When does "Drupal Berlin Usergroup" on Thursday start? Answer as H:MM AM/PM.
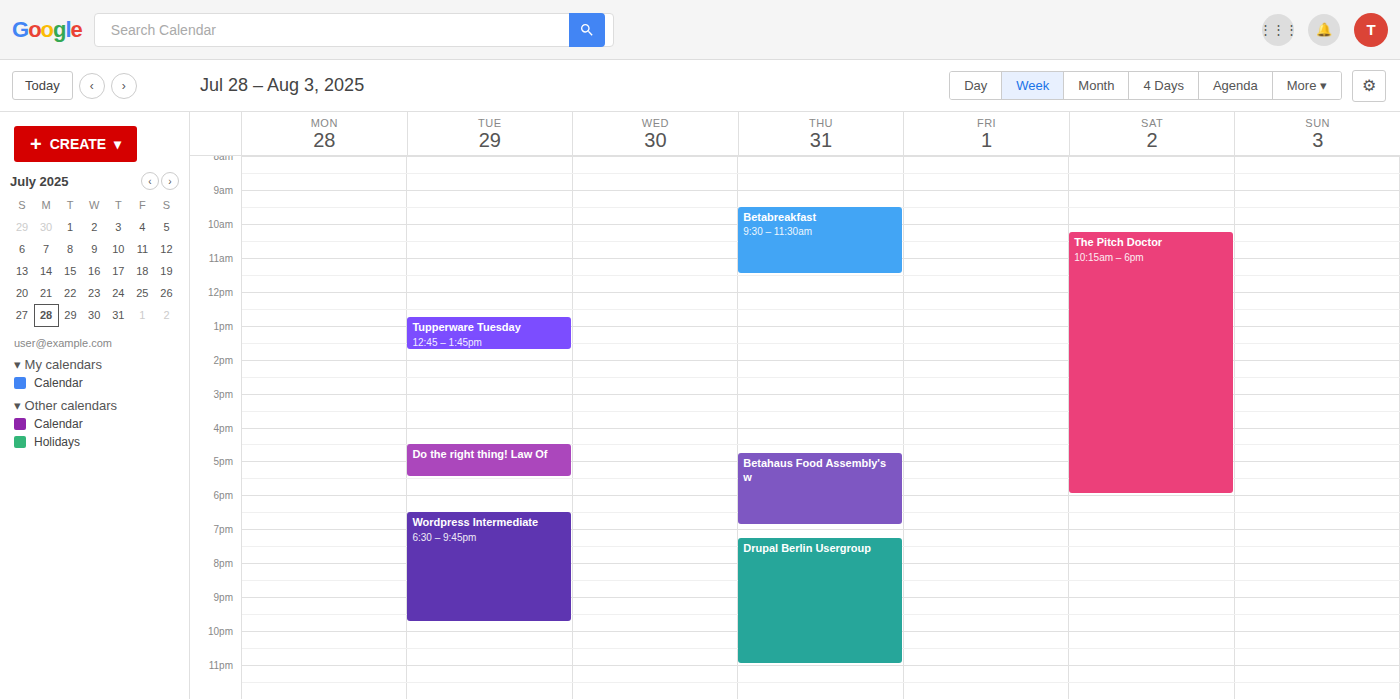
7:15 PM